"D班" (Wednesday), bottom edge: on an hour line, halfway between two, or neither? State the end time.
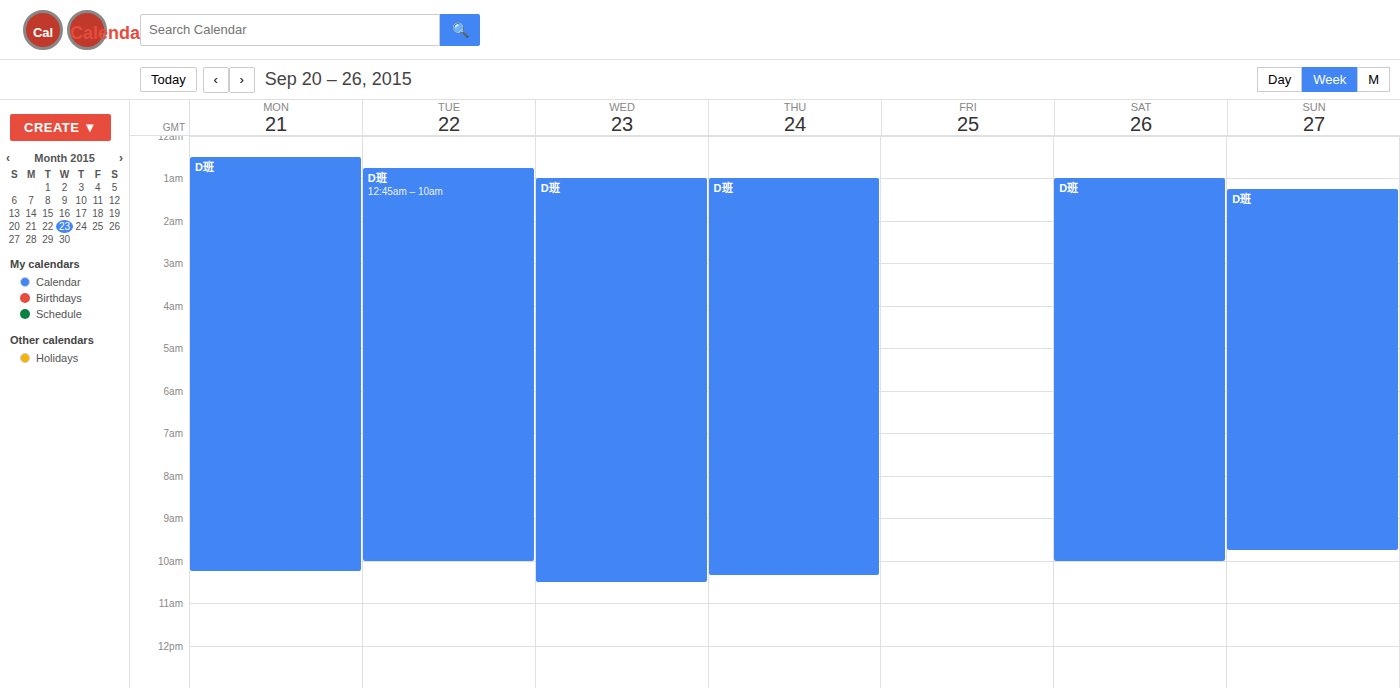
10:30 AM -- halfway between the 10 AM and 11 AM lines.